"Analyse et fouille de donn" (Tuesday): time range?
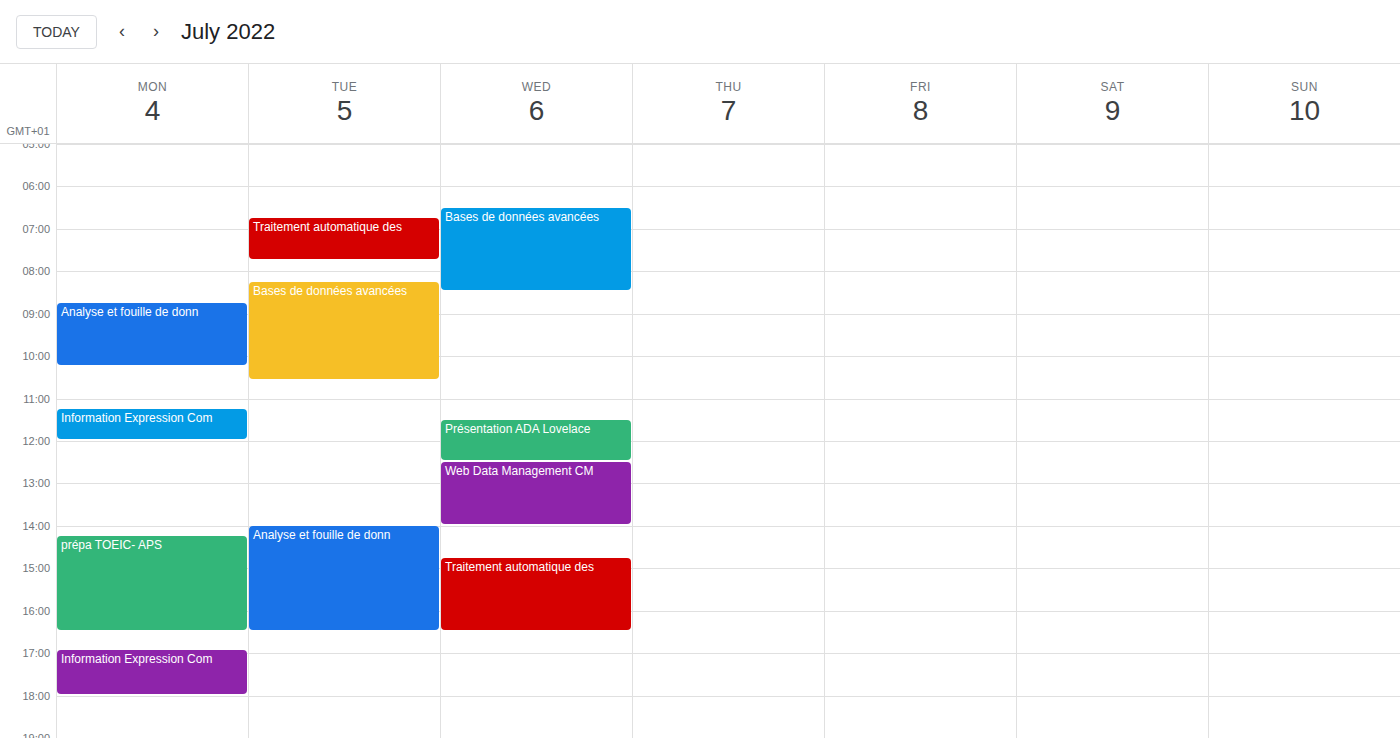
2:00 PM to 4:30 PM